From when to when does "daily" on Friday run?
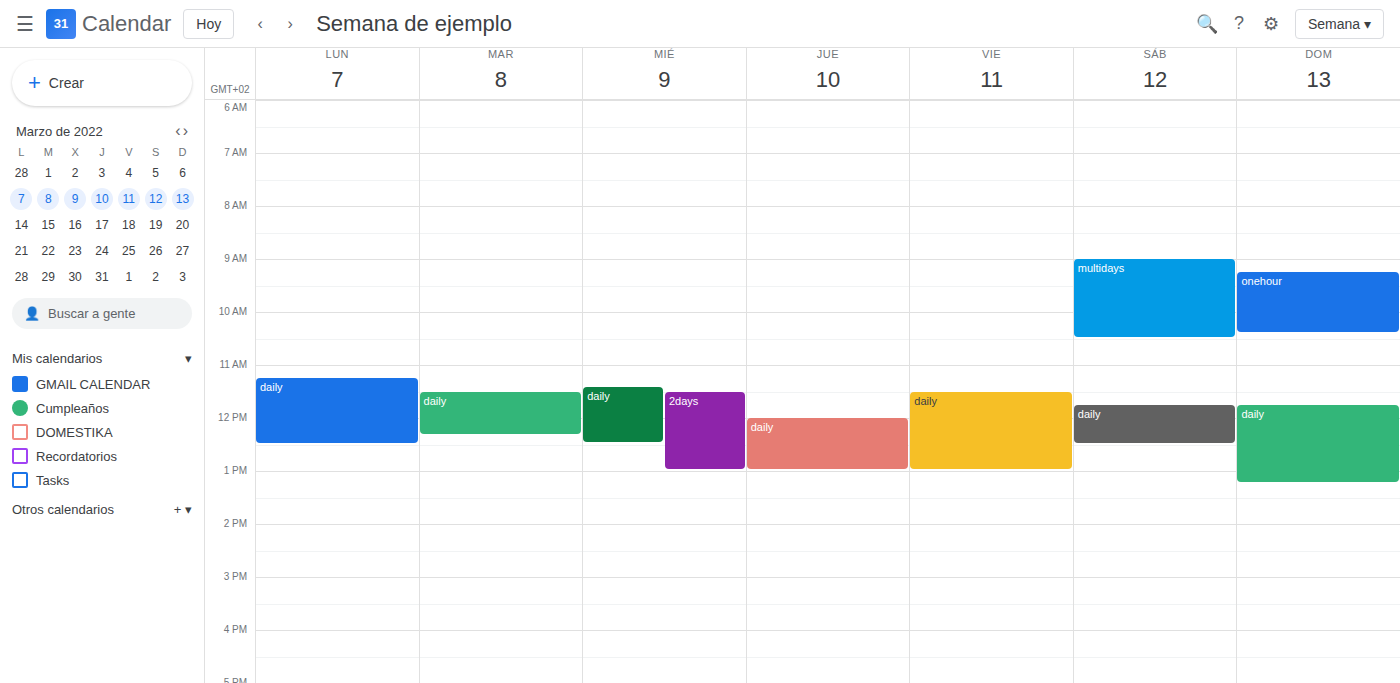
11:30 AM to 1:00 PM